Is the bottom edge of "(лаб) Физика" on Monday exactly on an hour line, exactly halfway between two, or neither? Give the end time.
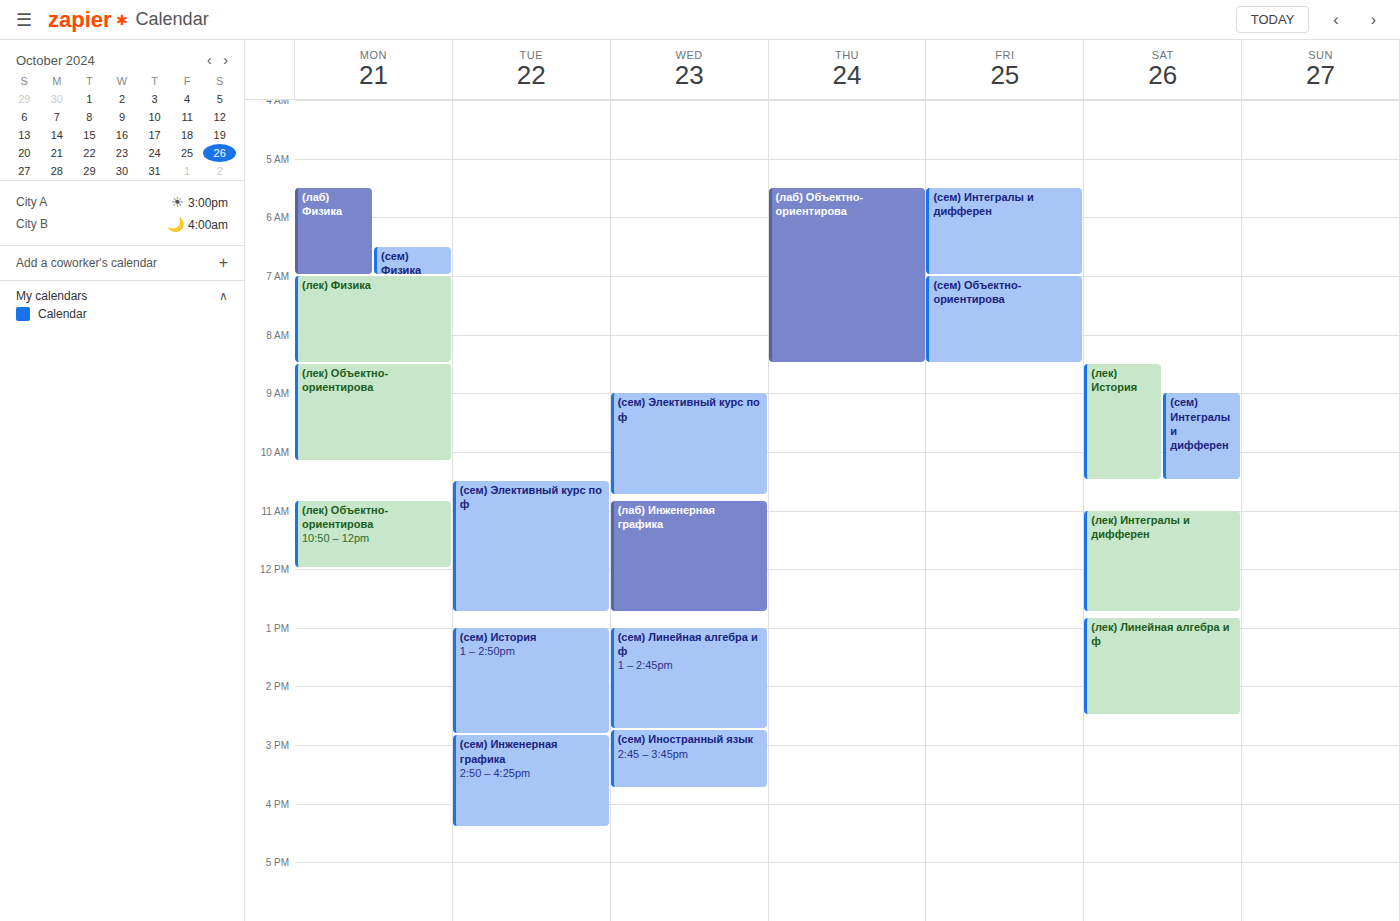
7:00 AM -- exactly on the 7 AM line.